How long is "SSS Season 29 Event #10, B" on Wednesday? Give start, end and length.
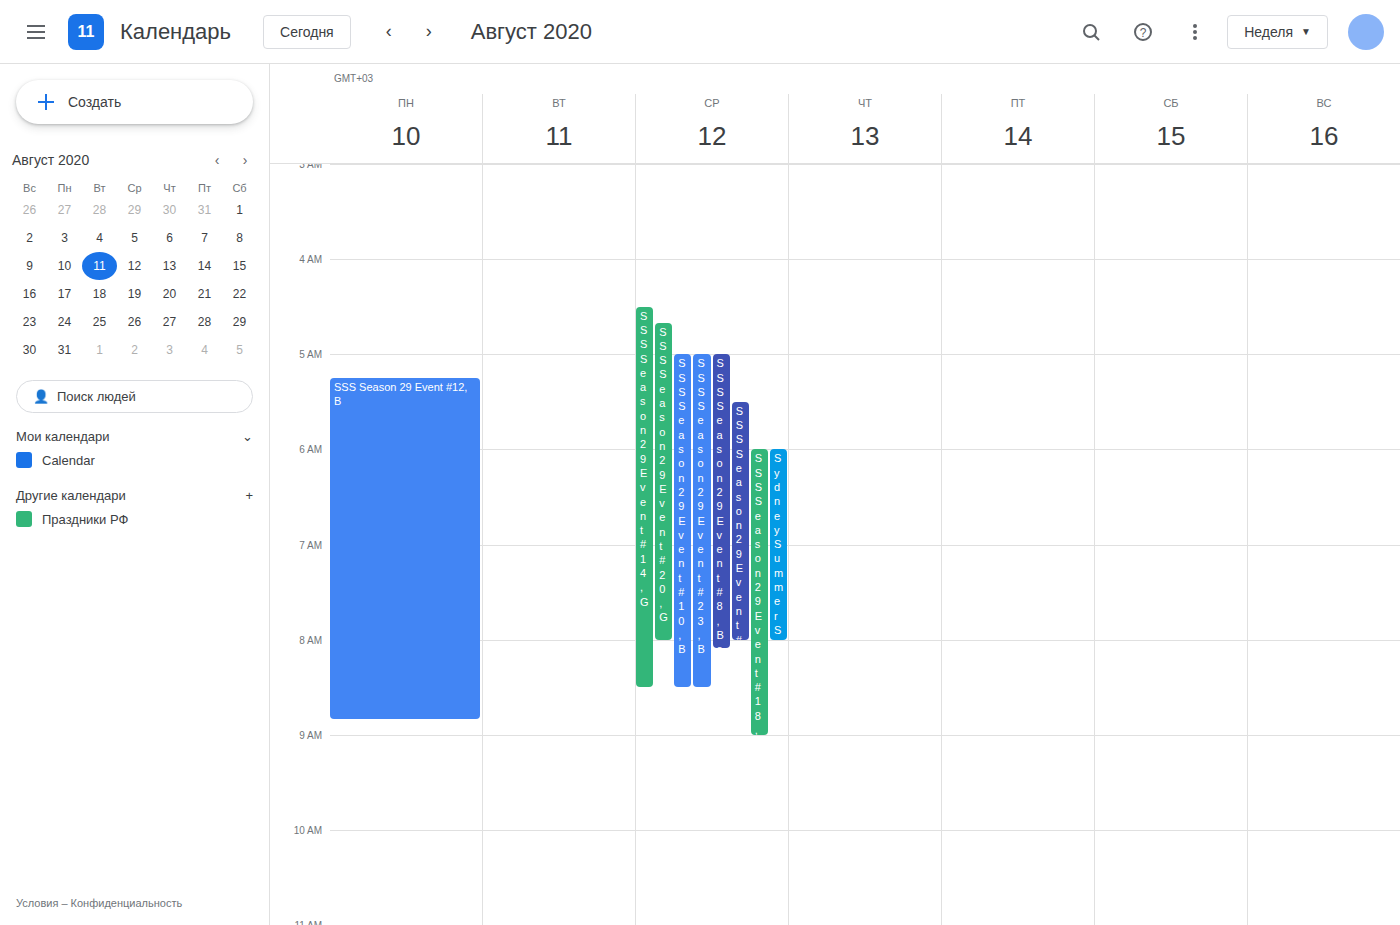
5:00 AM to 8:30 AM, 3 hours 30 minutes